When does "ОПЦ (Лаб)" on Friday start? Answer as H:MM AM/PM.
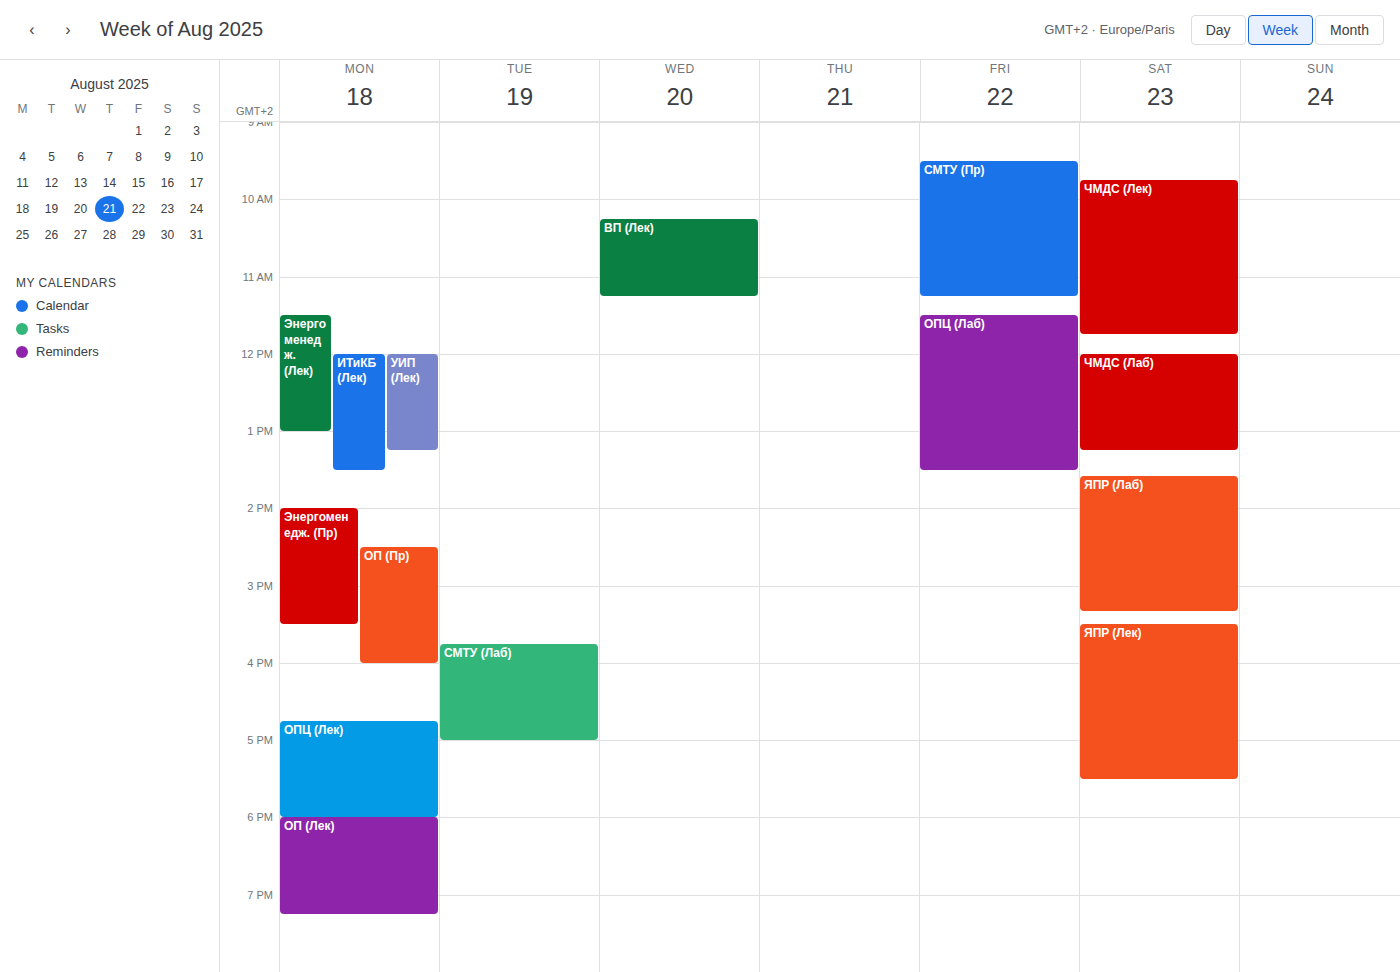
11:30 AM